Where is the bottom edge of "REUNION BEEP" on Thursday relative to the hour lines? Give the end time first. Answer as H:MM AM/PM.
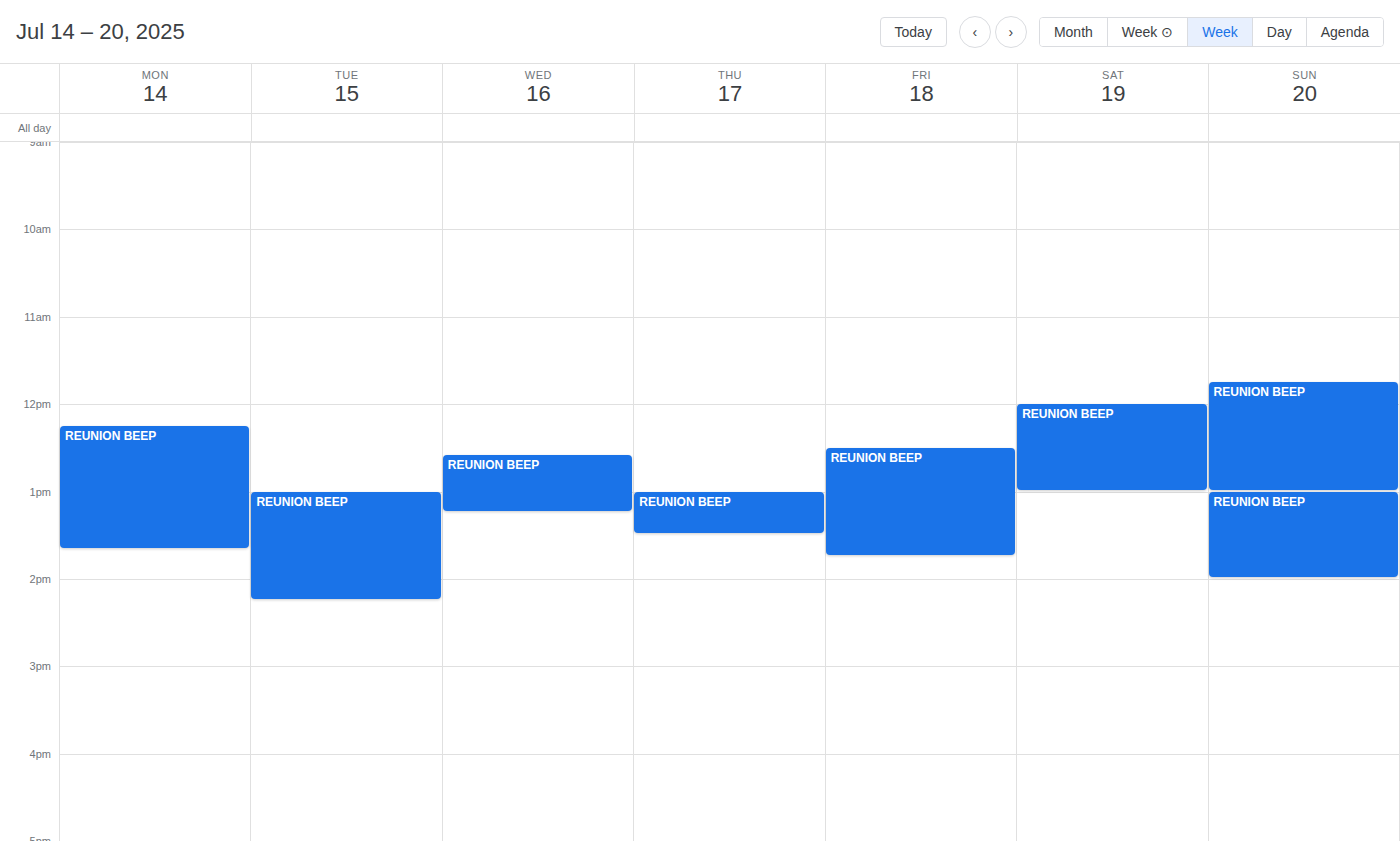
1:30 PM -- halfway between the 1 PM and 2 PM lines.